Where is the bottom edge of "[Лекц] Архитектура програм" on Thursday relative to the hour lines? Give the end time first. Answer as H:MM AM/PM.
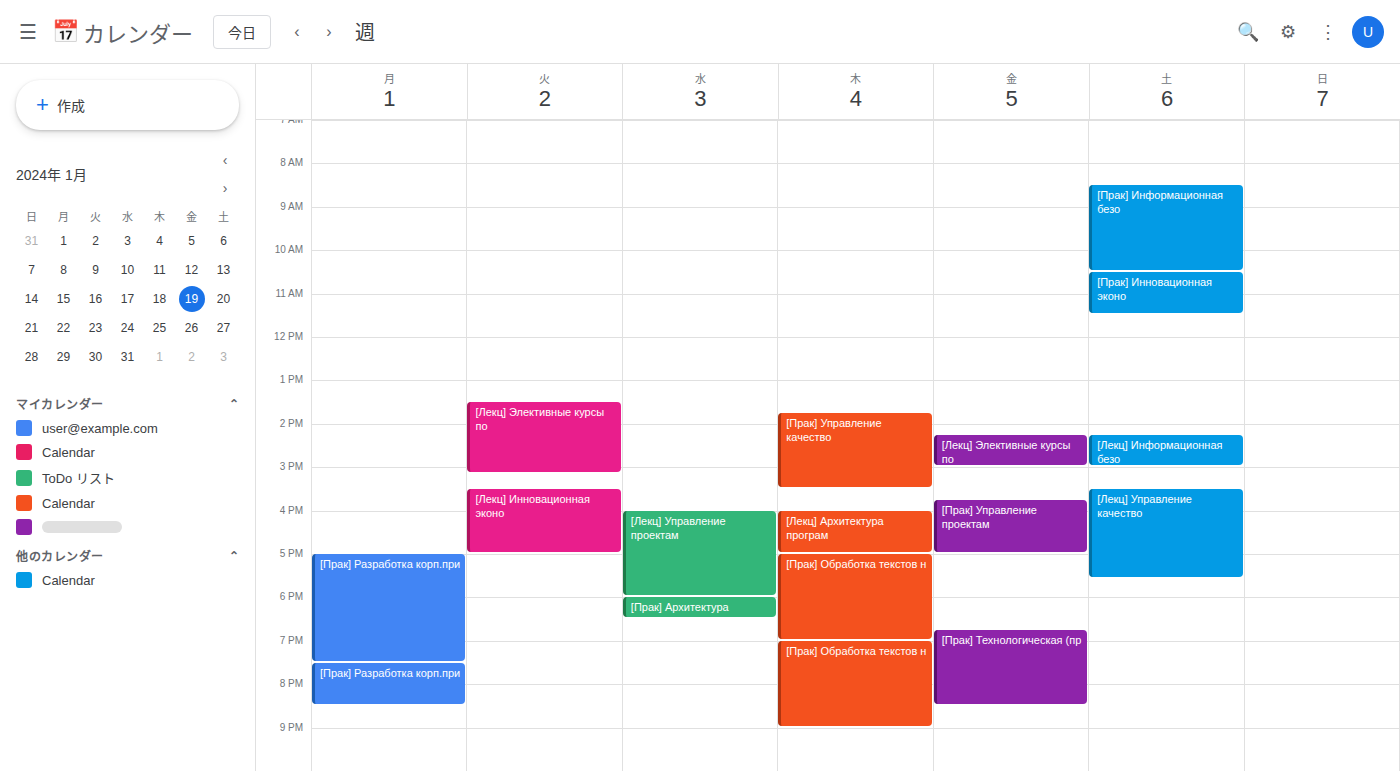
5:00 PM -- exactly on the 5 PM line.